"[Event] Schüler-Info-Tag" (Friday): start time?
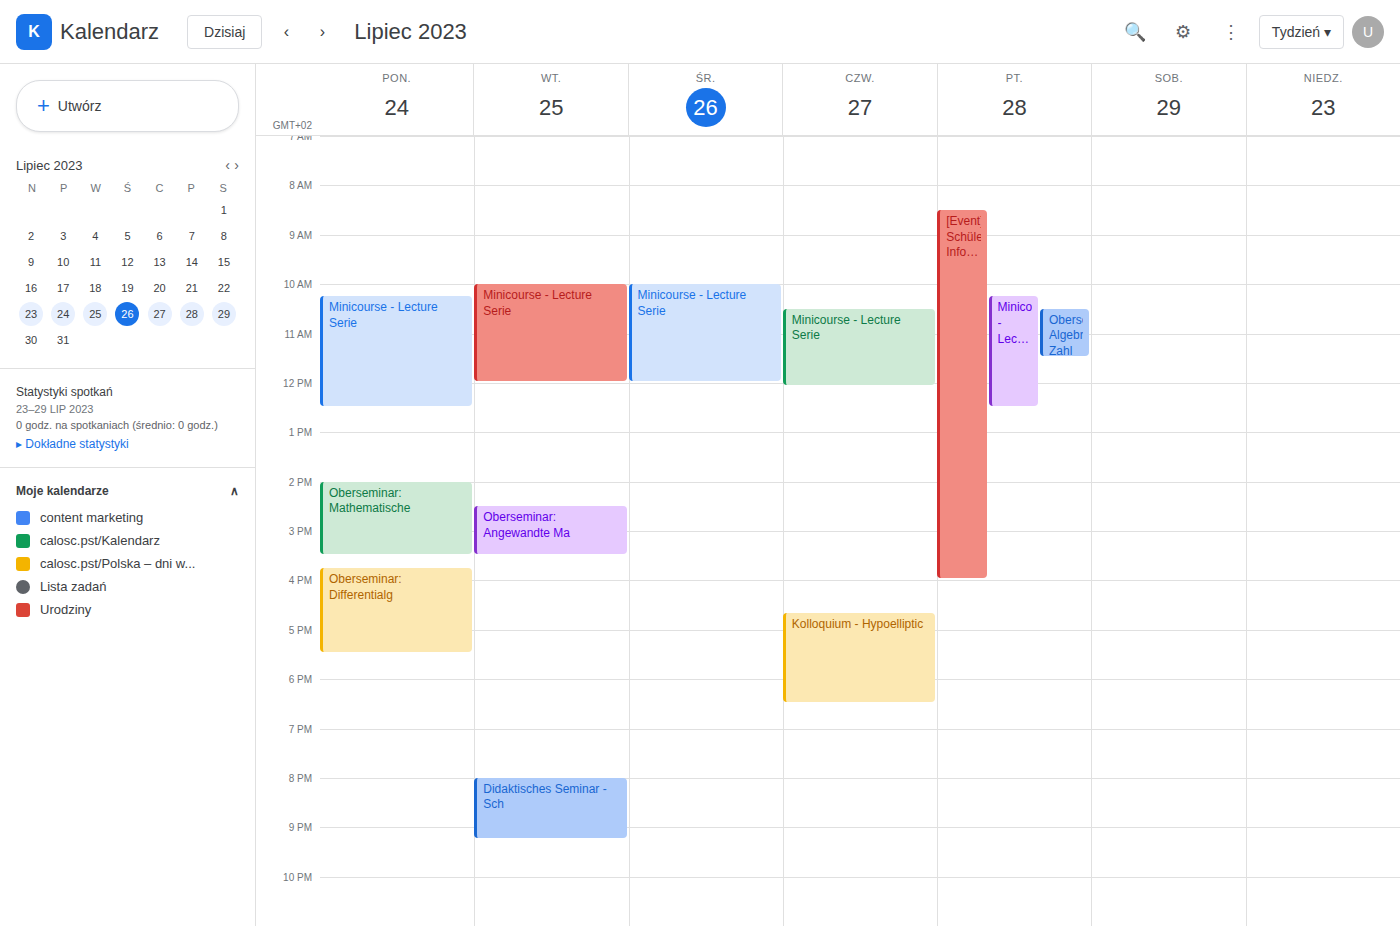
08:30